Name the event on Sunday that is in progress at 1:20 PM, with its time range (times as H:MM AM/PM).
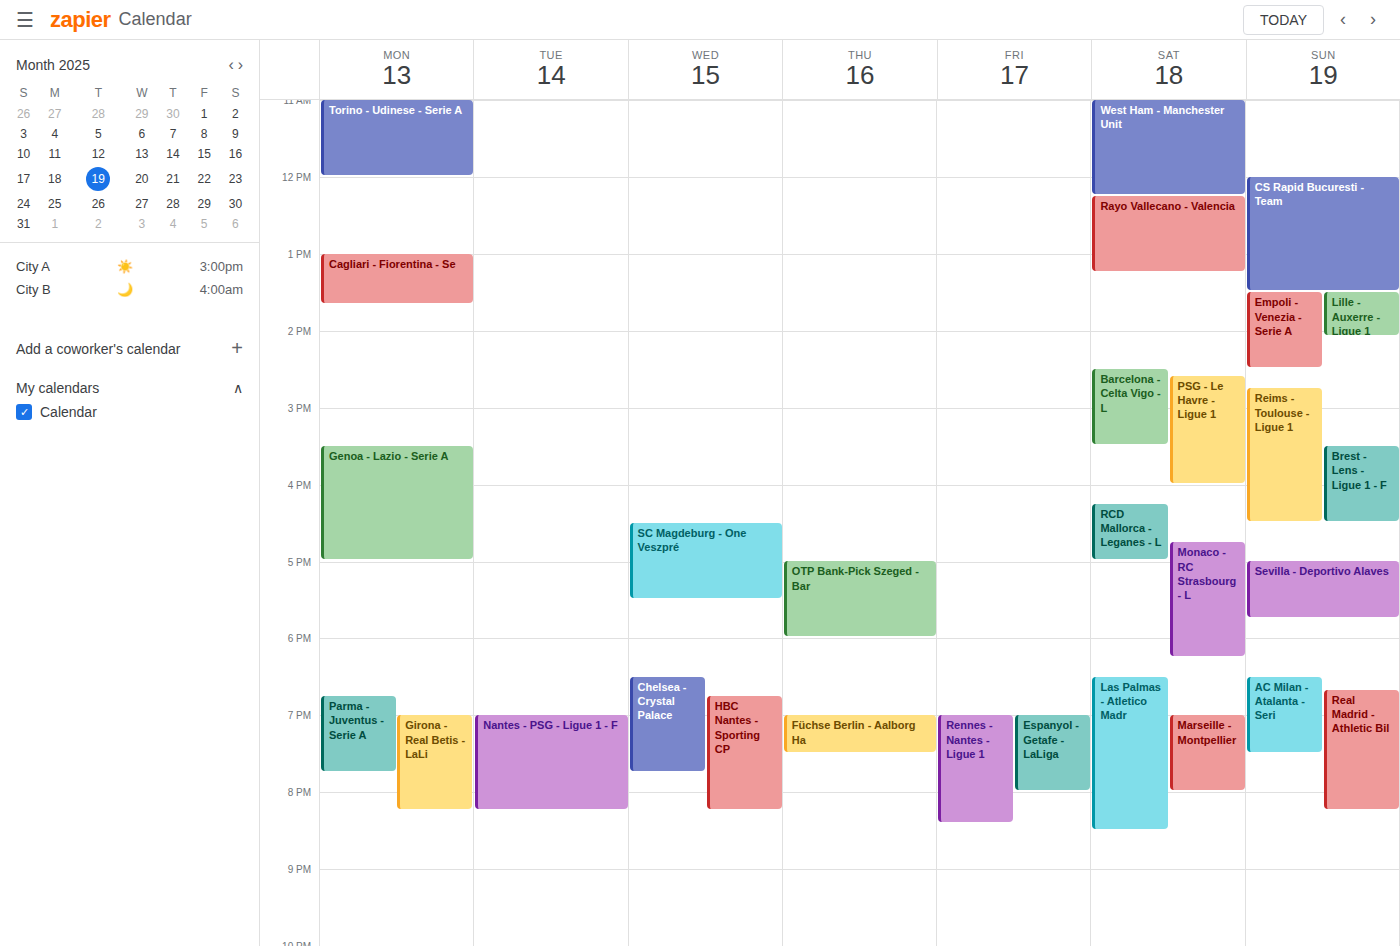
"CS Rapid Bucuresti - Team", 12:00 PM to 1:30 PM